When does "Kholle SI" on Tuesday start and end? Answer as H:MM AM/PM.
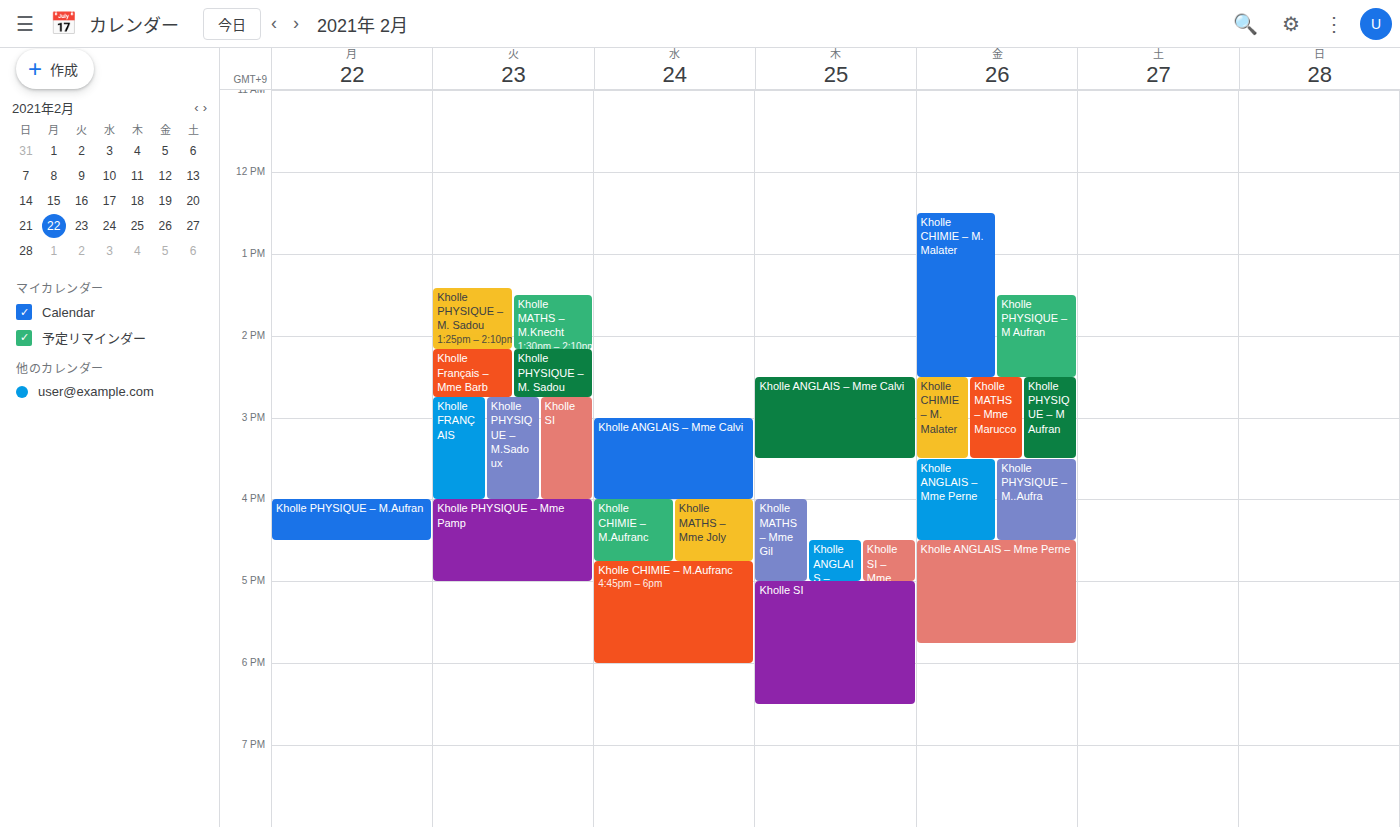
2:45 PM to 4:00 PM